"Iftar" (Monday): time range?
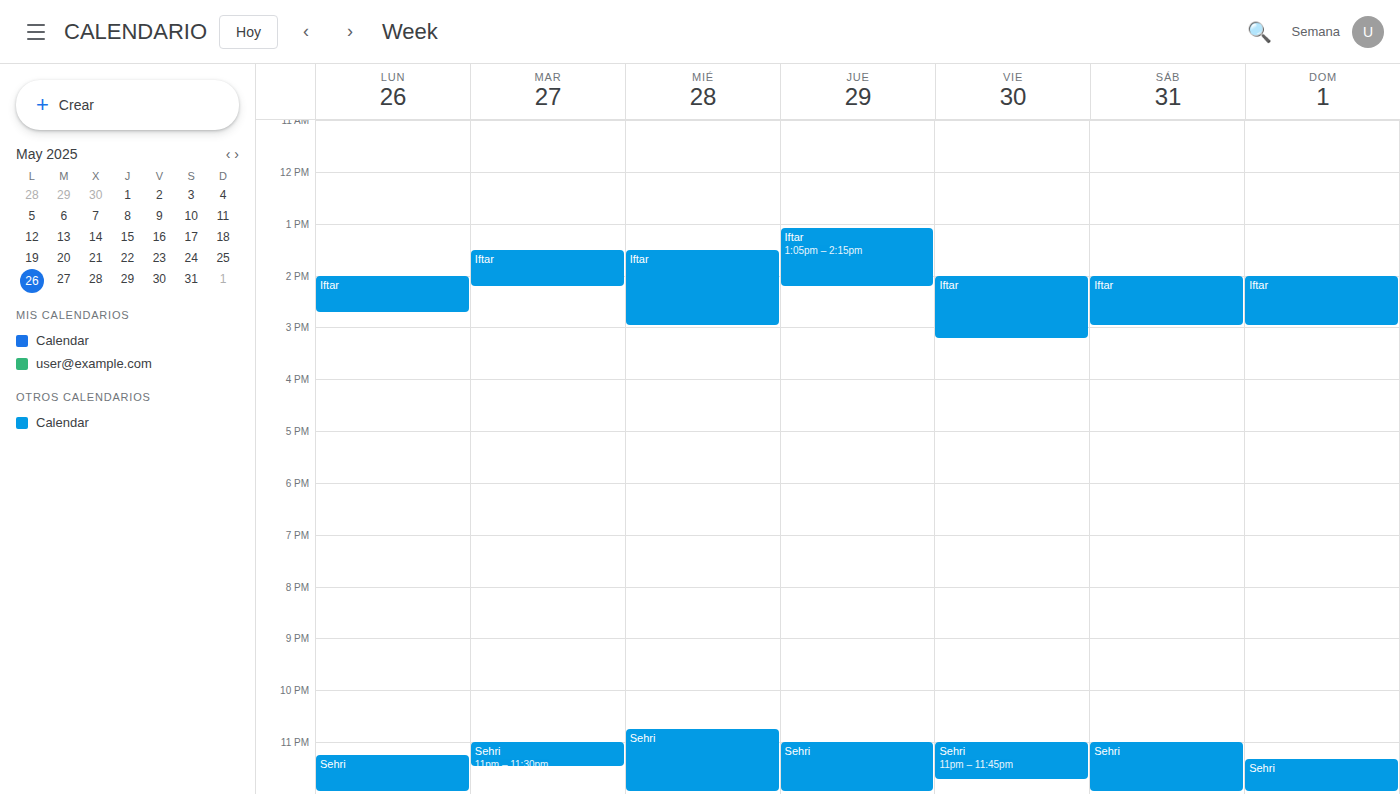
2:00 PM to 2:45 PM